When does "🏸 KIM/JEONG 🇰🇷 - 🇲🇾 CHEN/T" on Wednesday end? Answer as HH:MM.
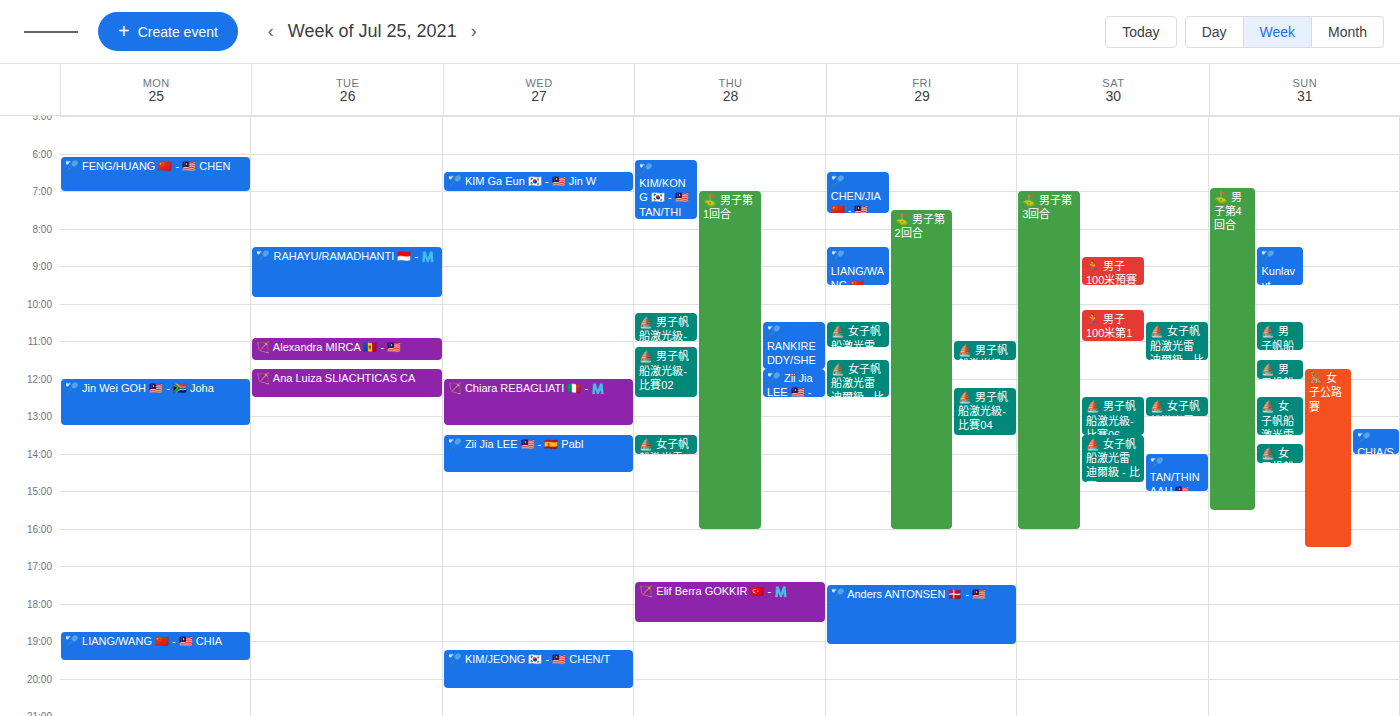
20:15